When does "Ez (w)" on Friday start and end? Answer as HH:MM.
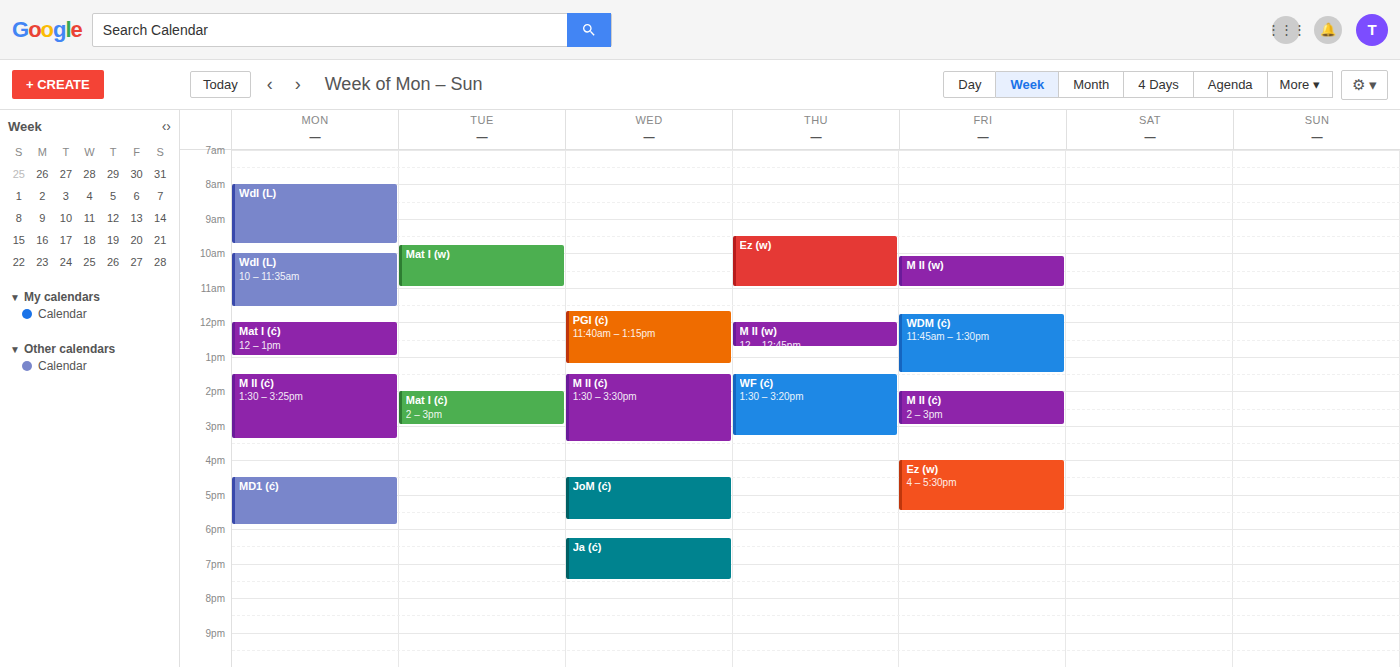
16:00 to 17:30